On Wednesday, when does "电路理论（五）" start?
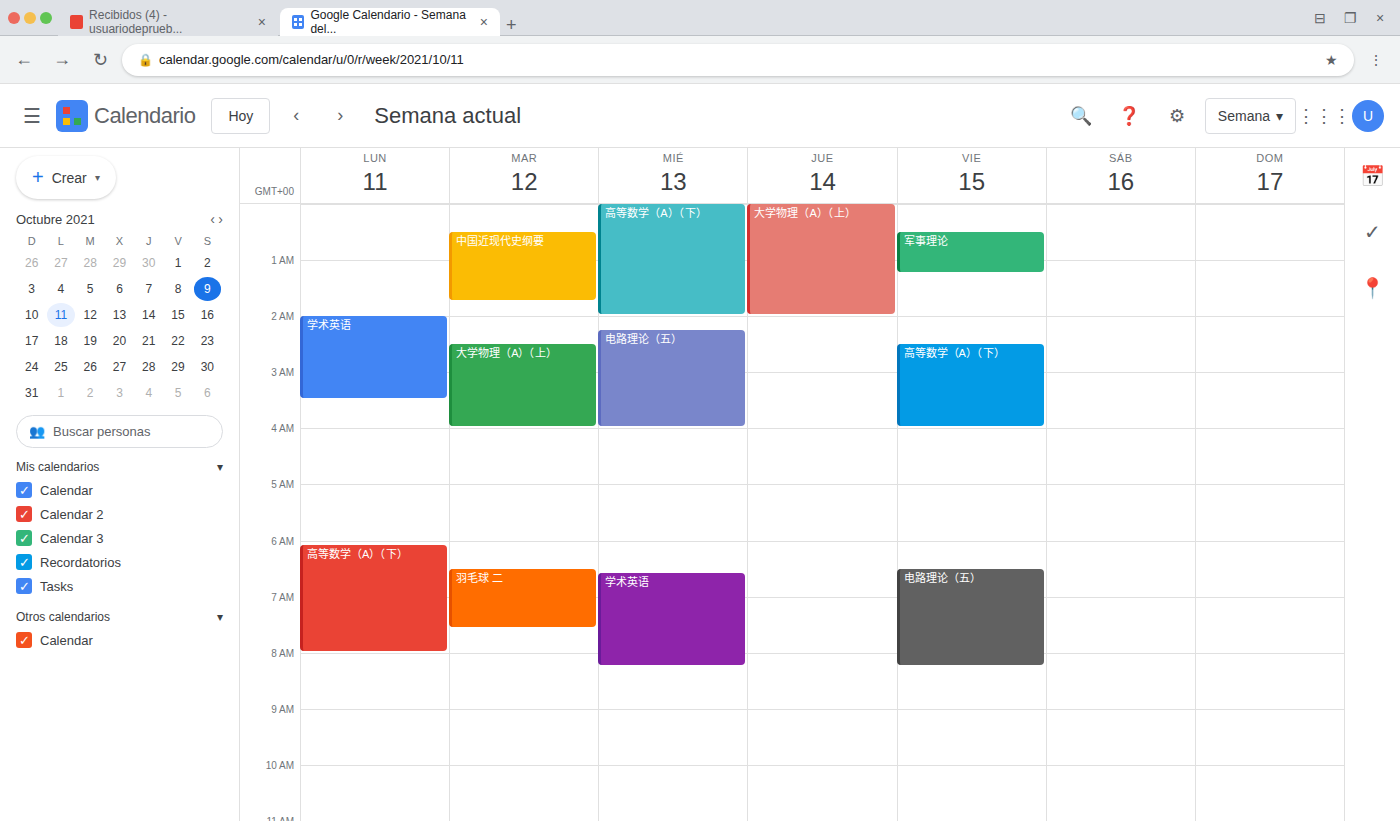
2:15 AM